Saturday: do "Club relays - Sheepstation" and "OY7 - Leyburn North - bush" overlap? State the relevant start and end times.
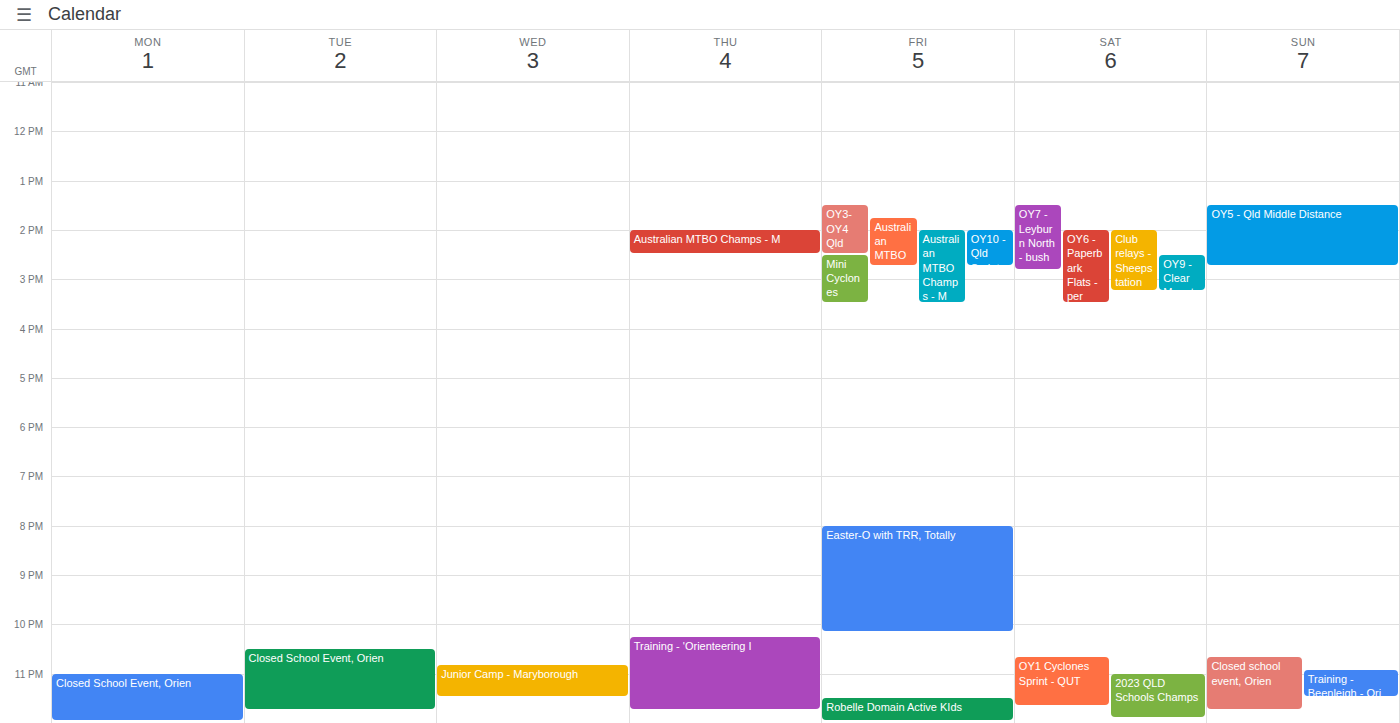
"Club relays - Sheepstation" starts at 2:00 PM, before "OY7 - Leyburn North - bush" ends at 2:50 PM -- they overlap.